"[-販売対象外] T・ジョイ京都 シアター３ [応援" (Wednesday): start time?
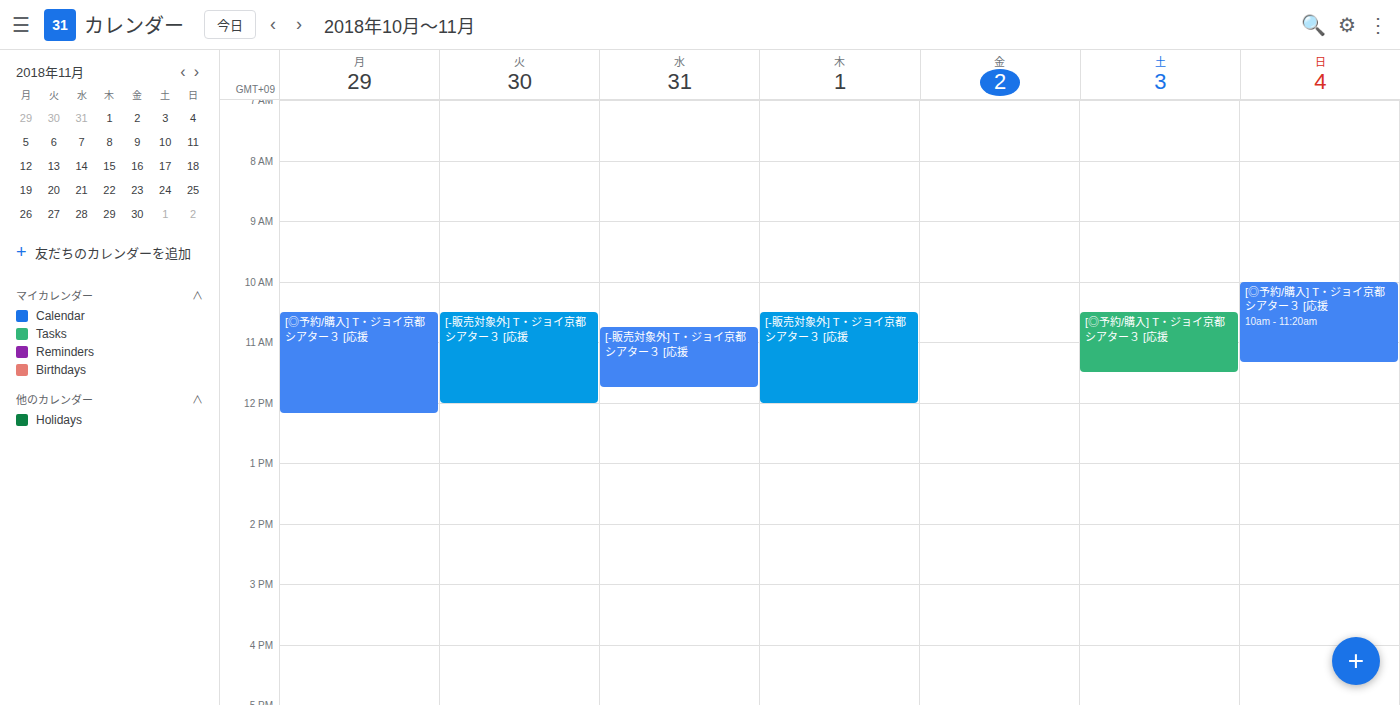
10:45 AM